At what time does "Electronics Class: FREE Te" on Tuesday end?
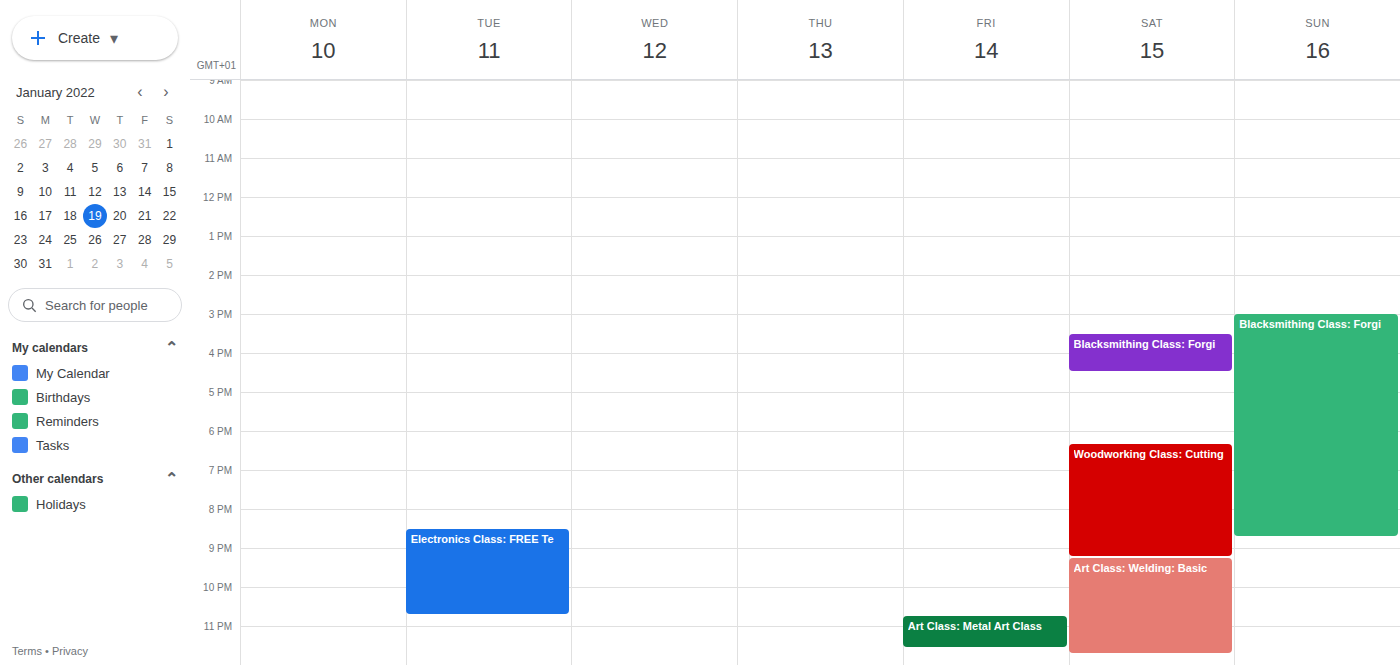
10:45 PM